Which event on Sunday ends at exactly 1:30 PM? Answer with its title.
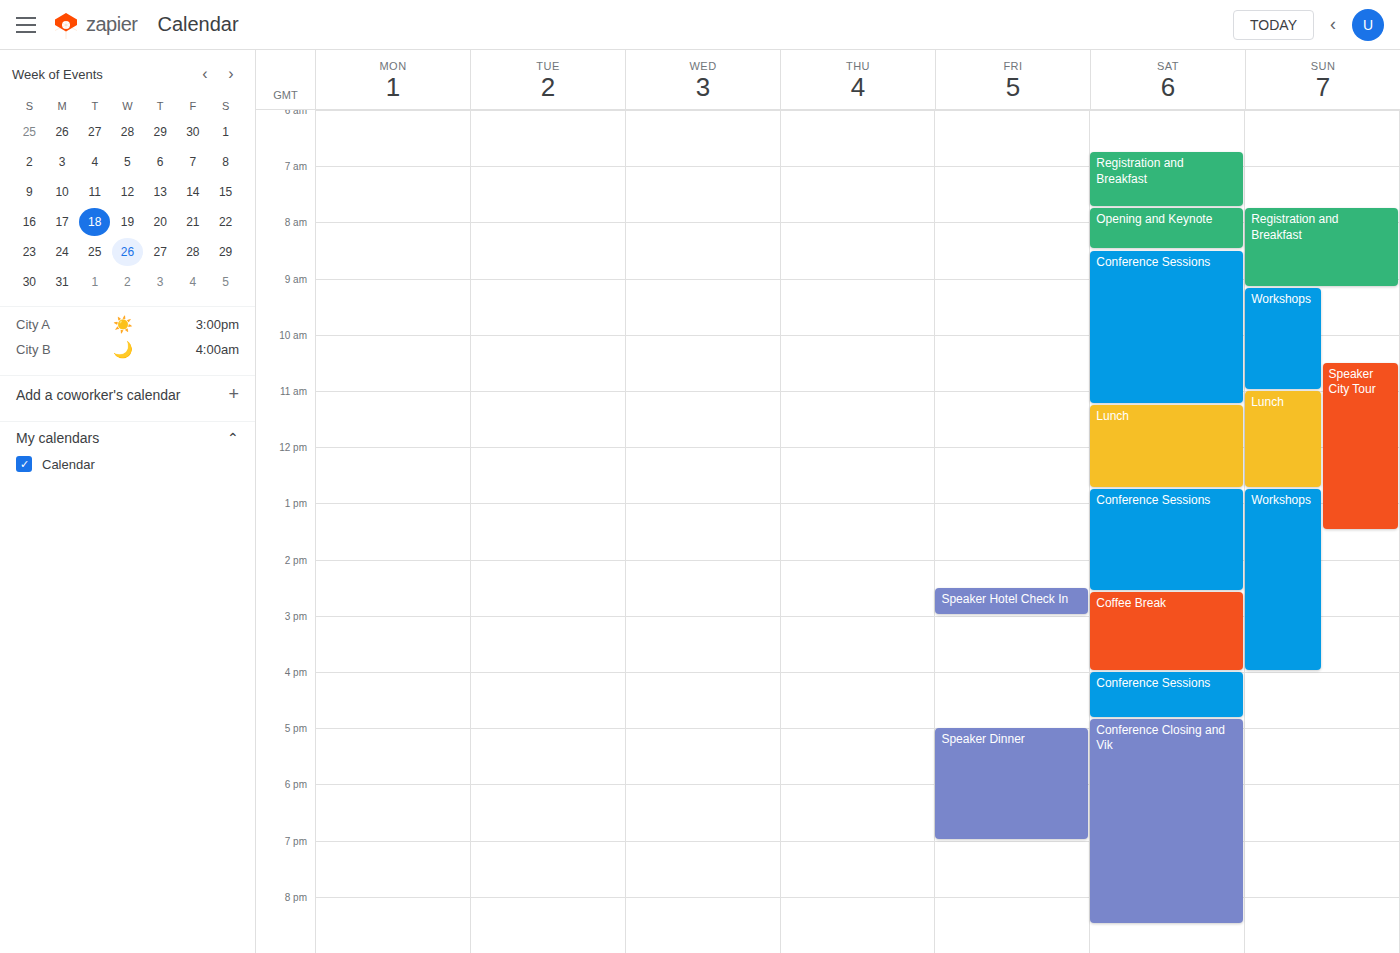
"Speaker City Tour"